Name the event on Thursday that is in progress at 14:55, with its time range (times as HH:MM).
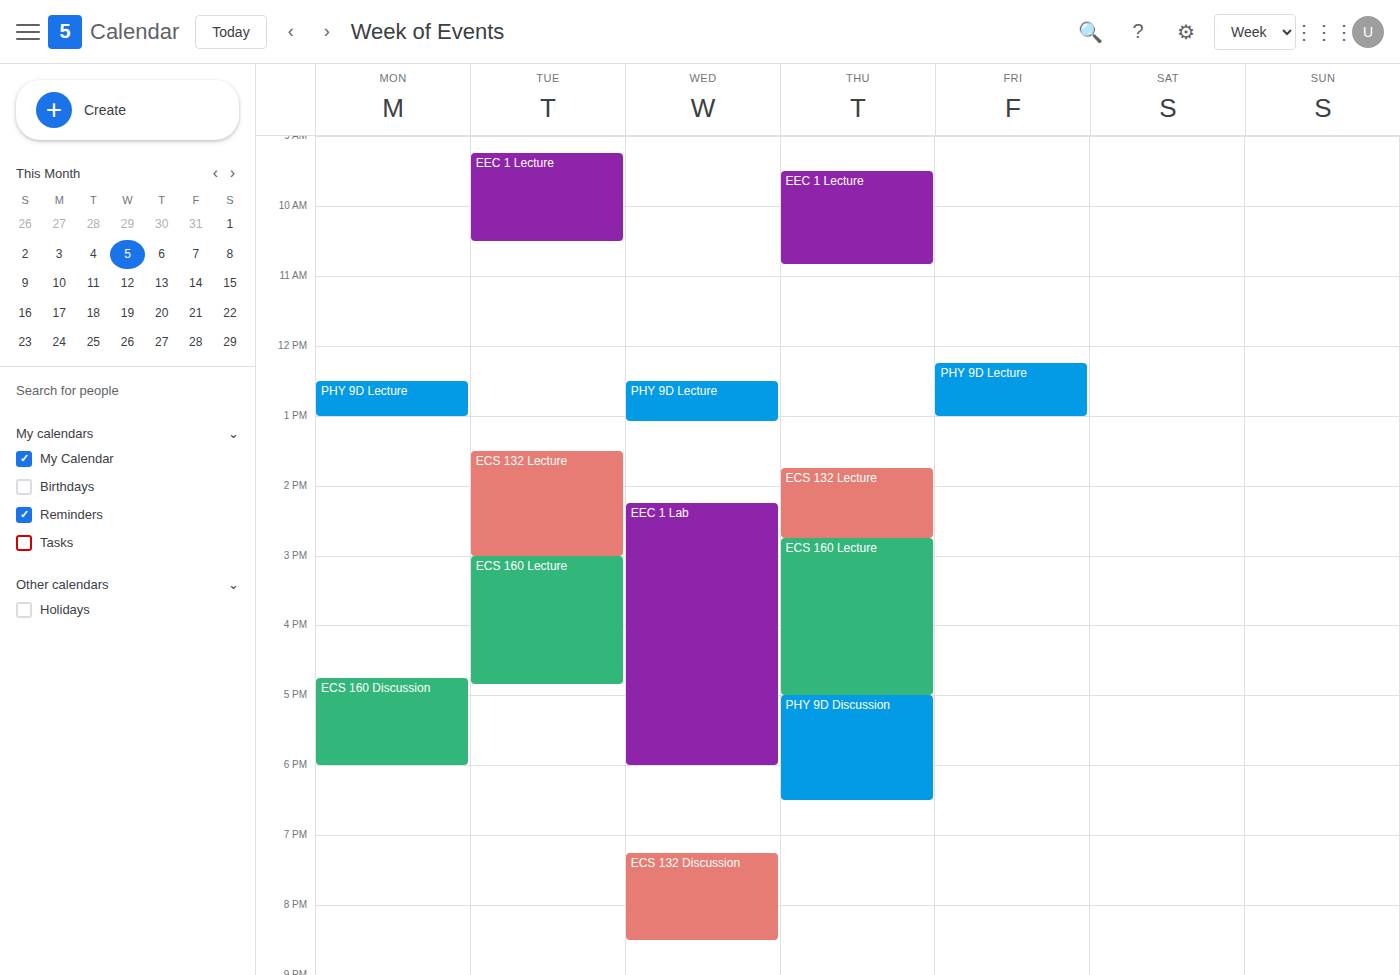
"ECS 160 Lecture", 14:45 to 17:00